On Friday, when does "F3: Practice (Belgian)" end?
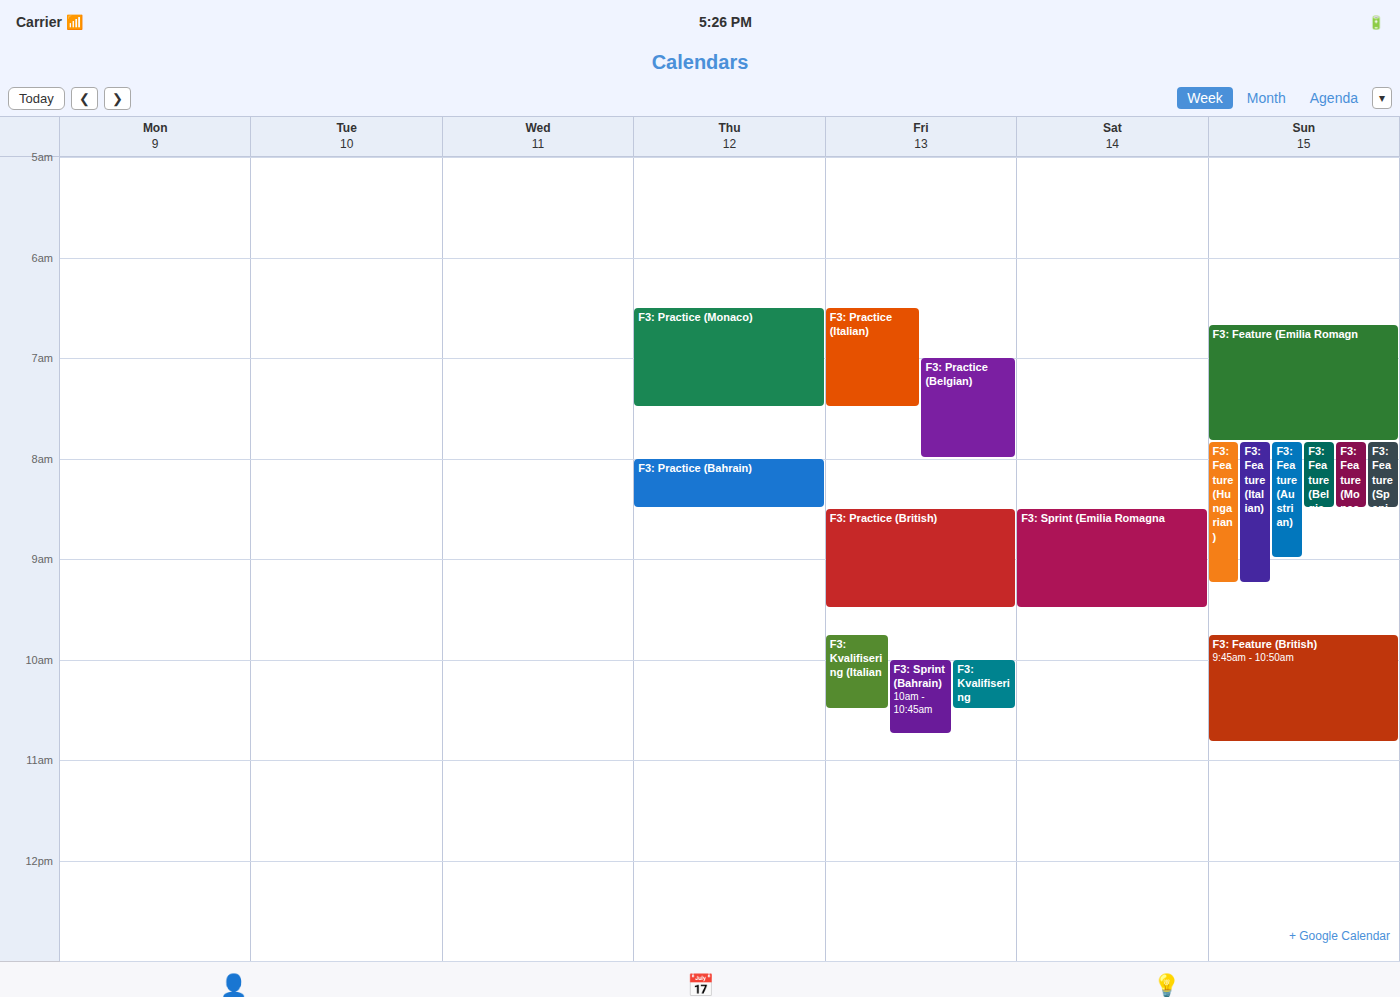
8:00 AM